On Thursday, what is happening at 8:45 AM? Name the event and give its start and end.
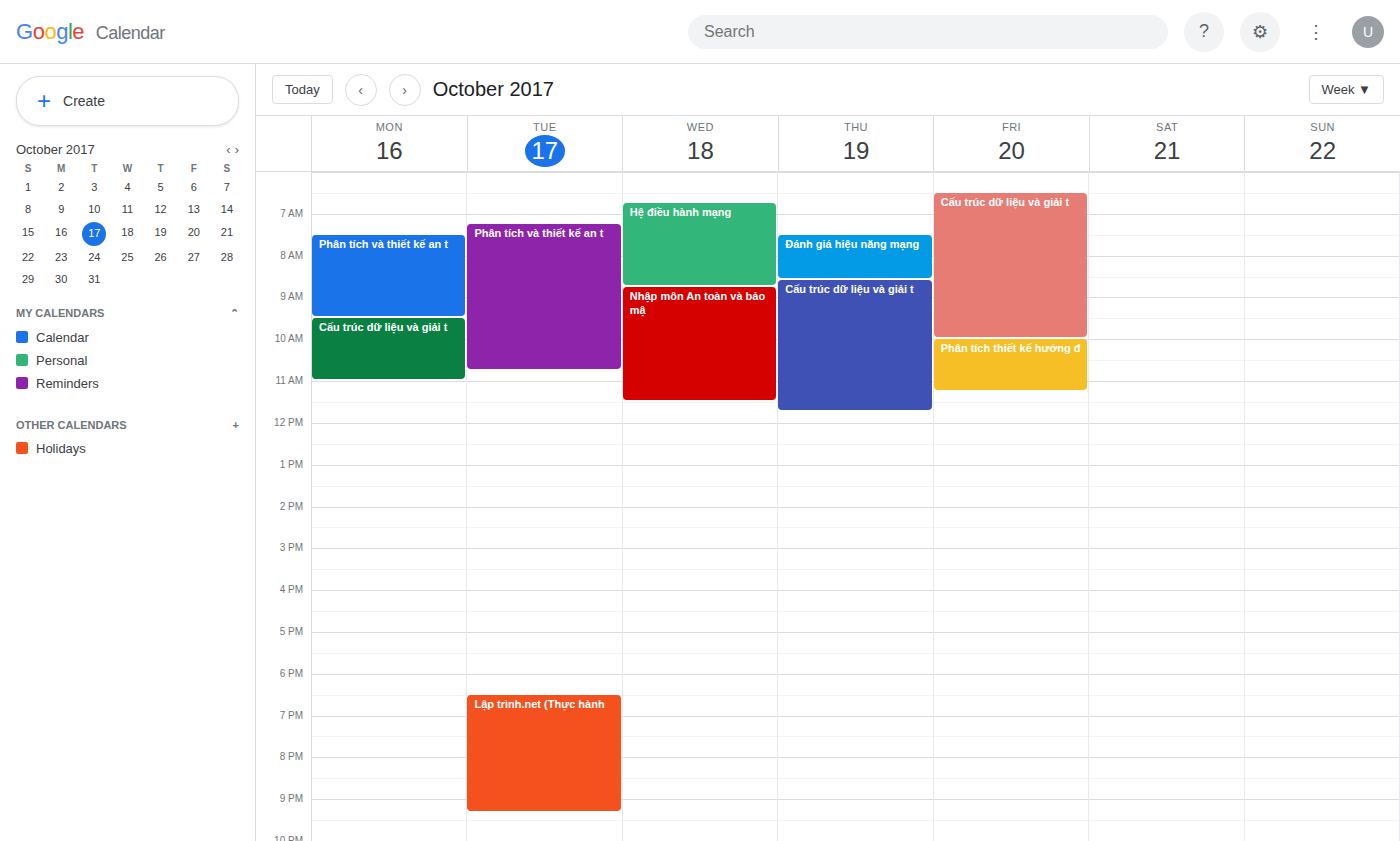
"Cấu trúc dữ liệu và giải t", 8:35 AM to 11:45 AM